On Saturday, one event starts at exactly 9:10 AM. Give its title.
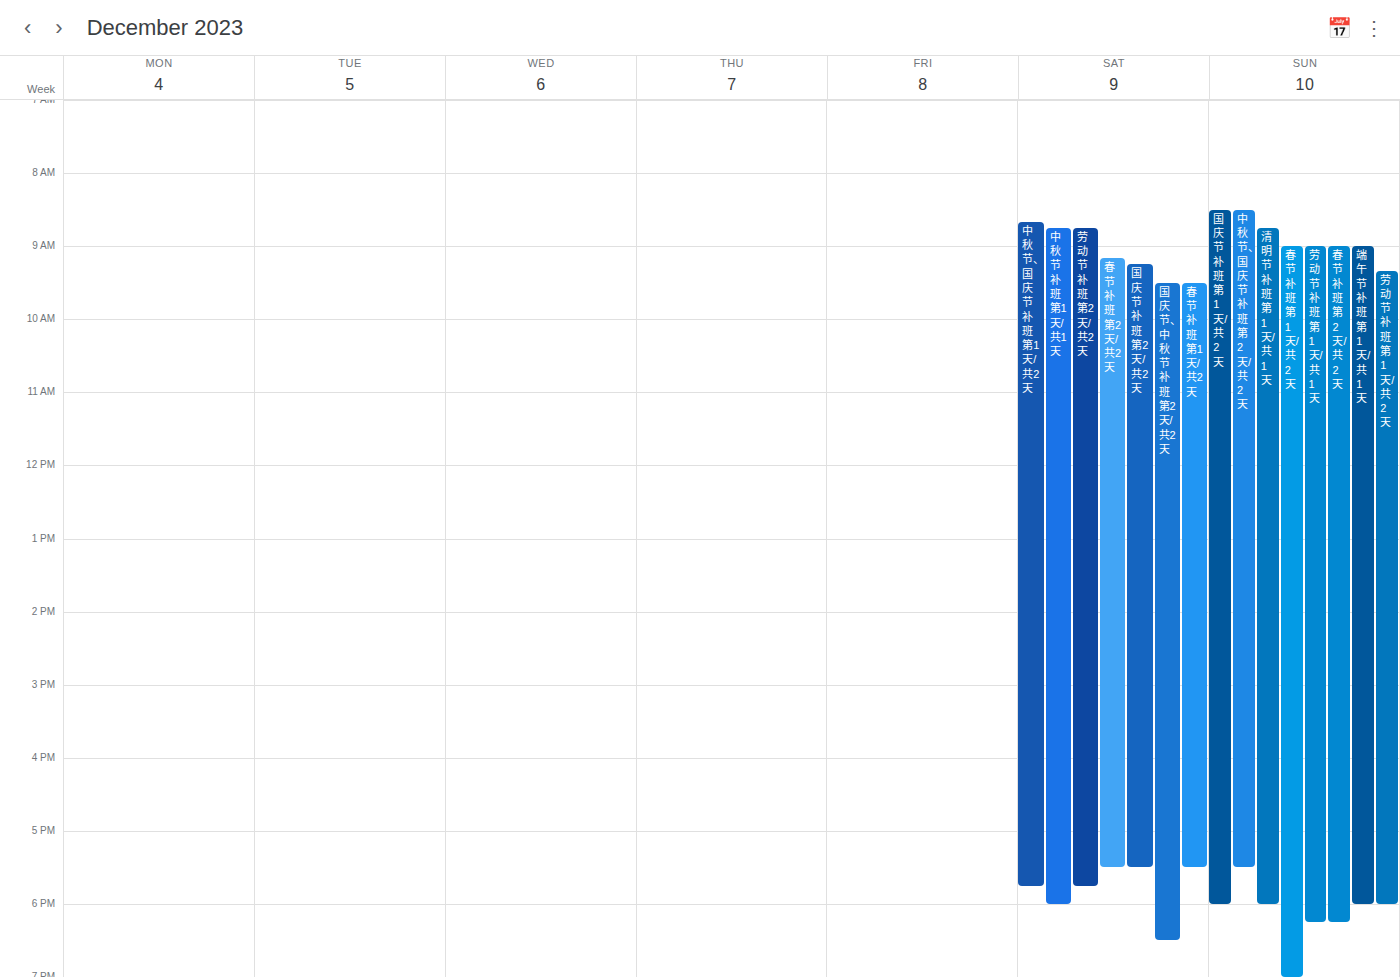
"春节 补班 第2天/共2天"